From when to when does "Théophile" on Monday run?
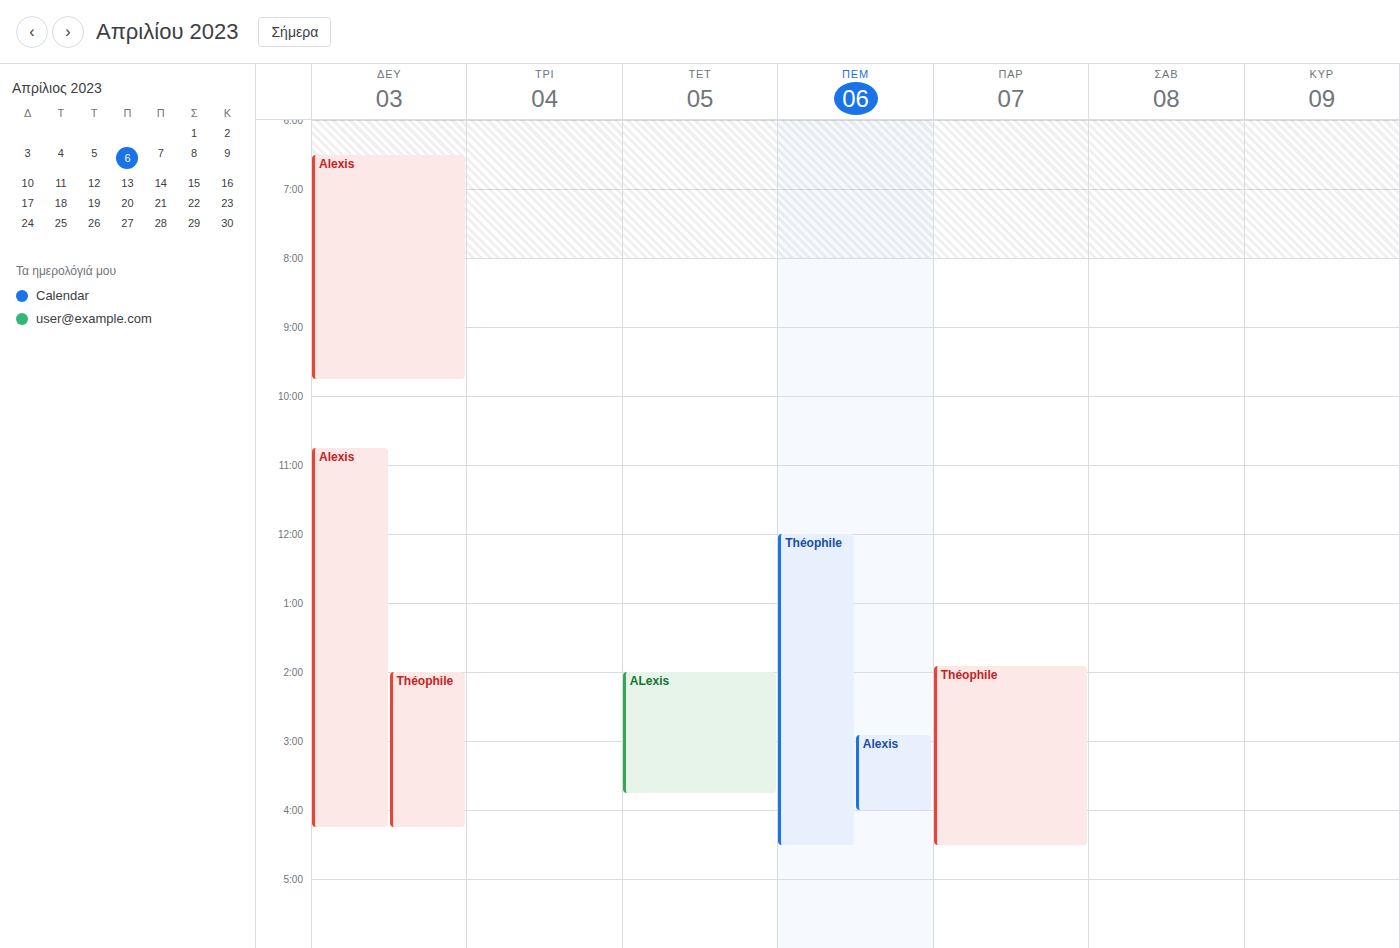
14:00 to 16:15